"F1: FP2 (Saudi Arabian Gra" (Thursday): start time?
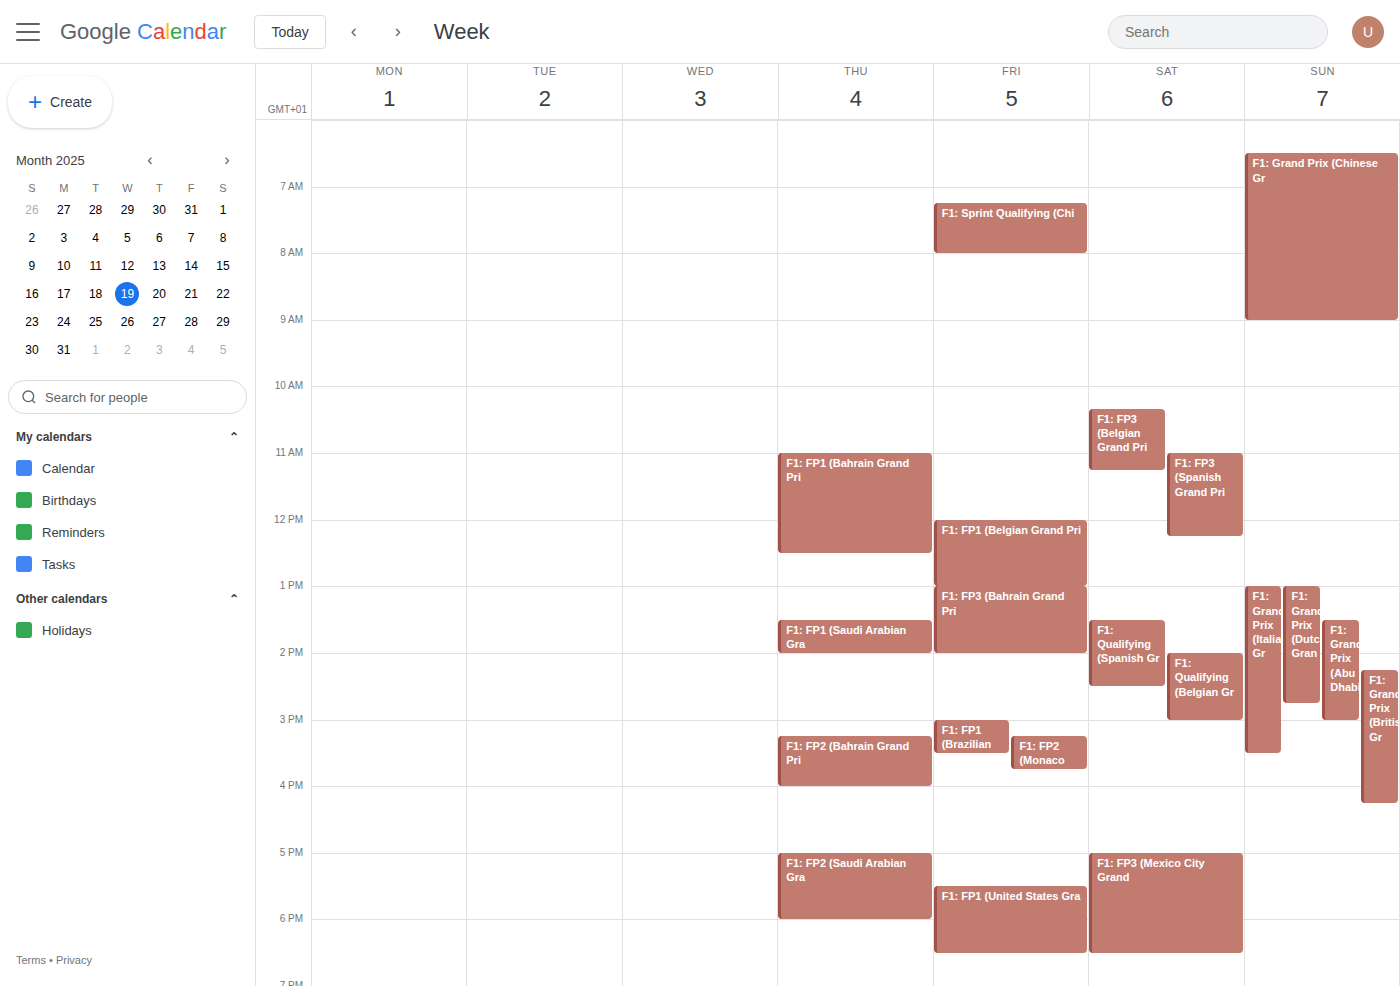
5:00 PM